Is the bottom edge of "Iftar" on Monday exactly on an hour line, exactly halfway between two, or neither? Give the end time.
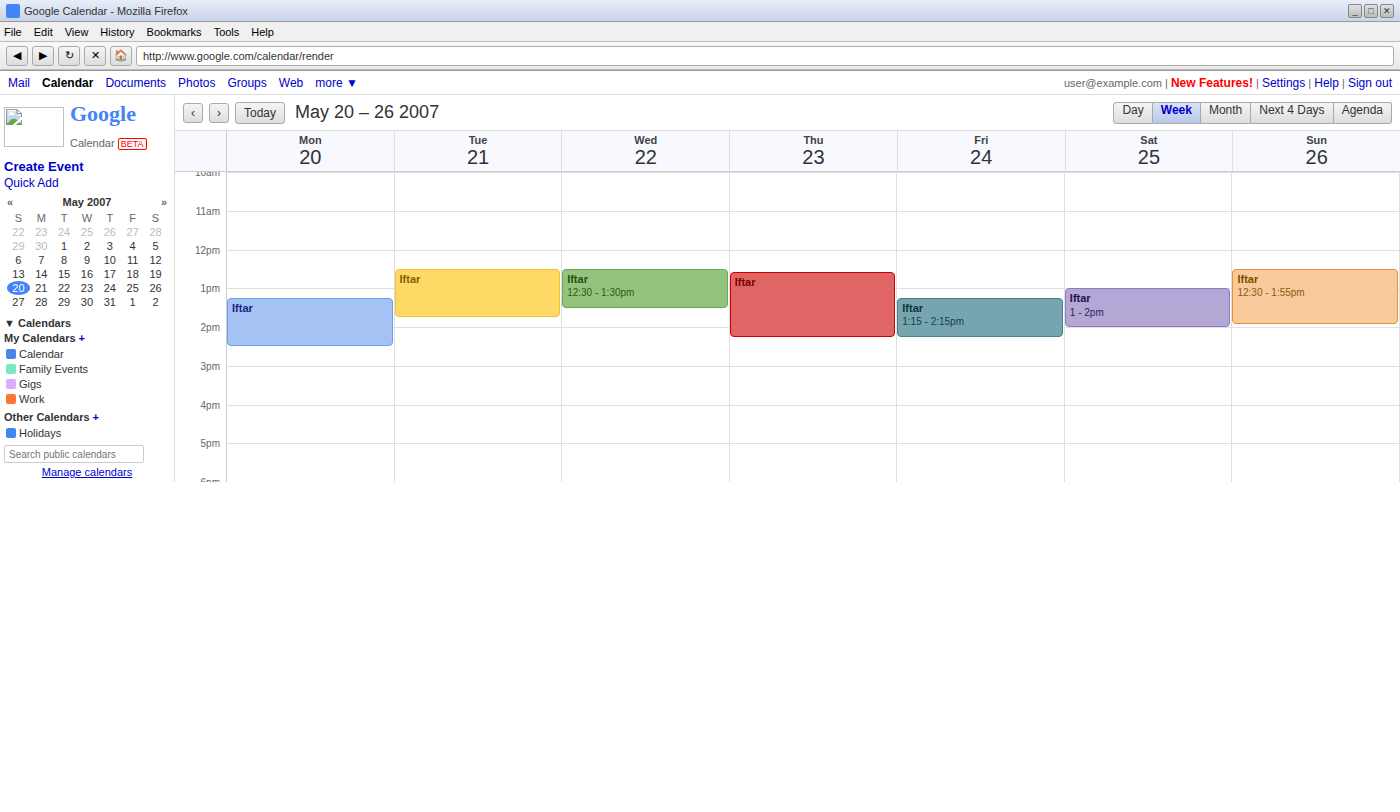
2:30 PM -- halfway between the 2 PM and 3 PM lines.